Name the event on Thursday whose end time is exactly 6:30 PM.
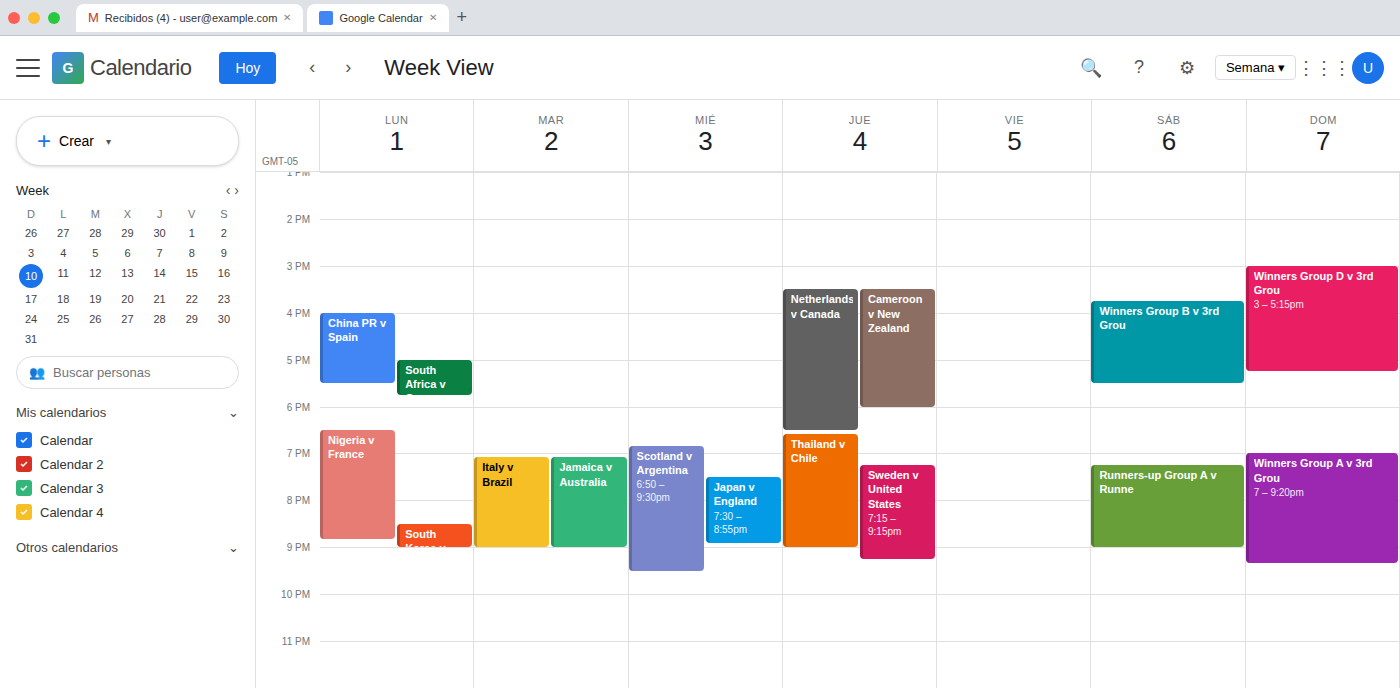
"Netherlands v Canada"